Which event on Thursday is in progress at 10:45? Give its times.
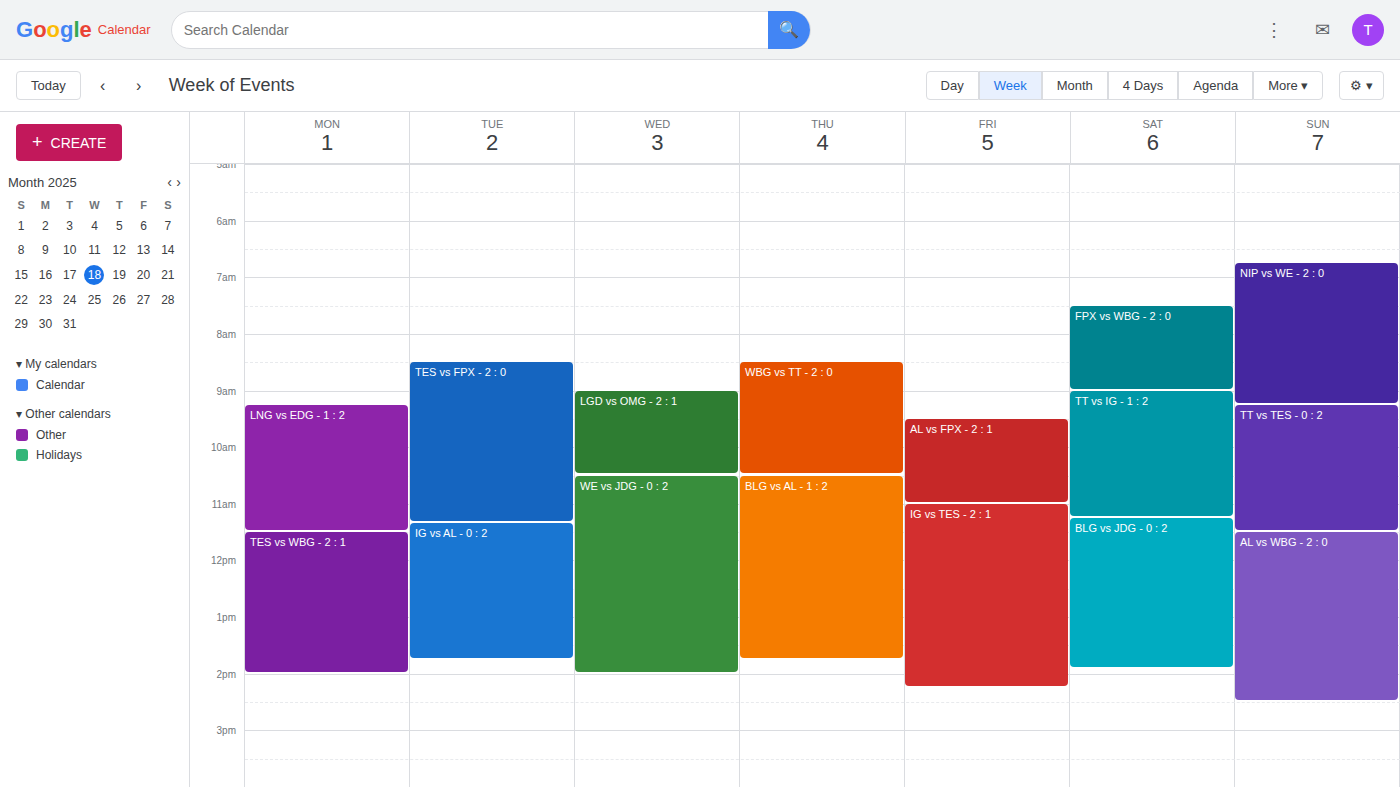
"BLG vs AL - 1 : 2", 10:30 to 13:45